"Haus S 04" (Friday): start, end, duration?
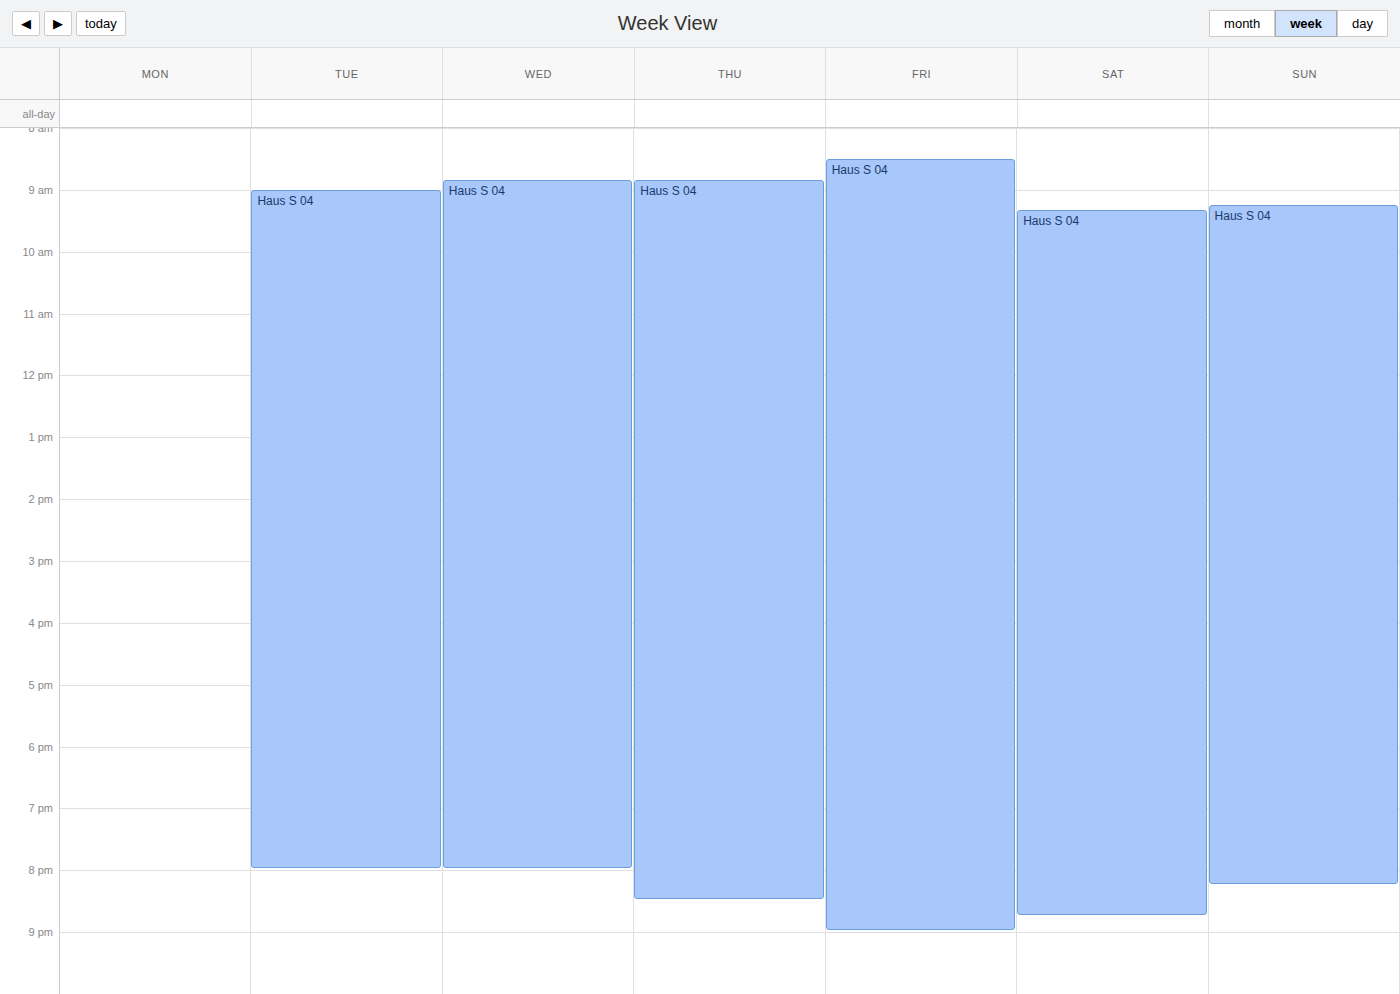
8:30 AM to 9:00 PM, 12 hours 30 minutes